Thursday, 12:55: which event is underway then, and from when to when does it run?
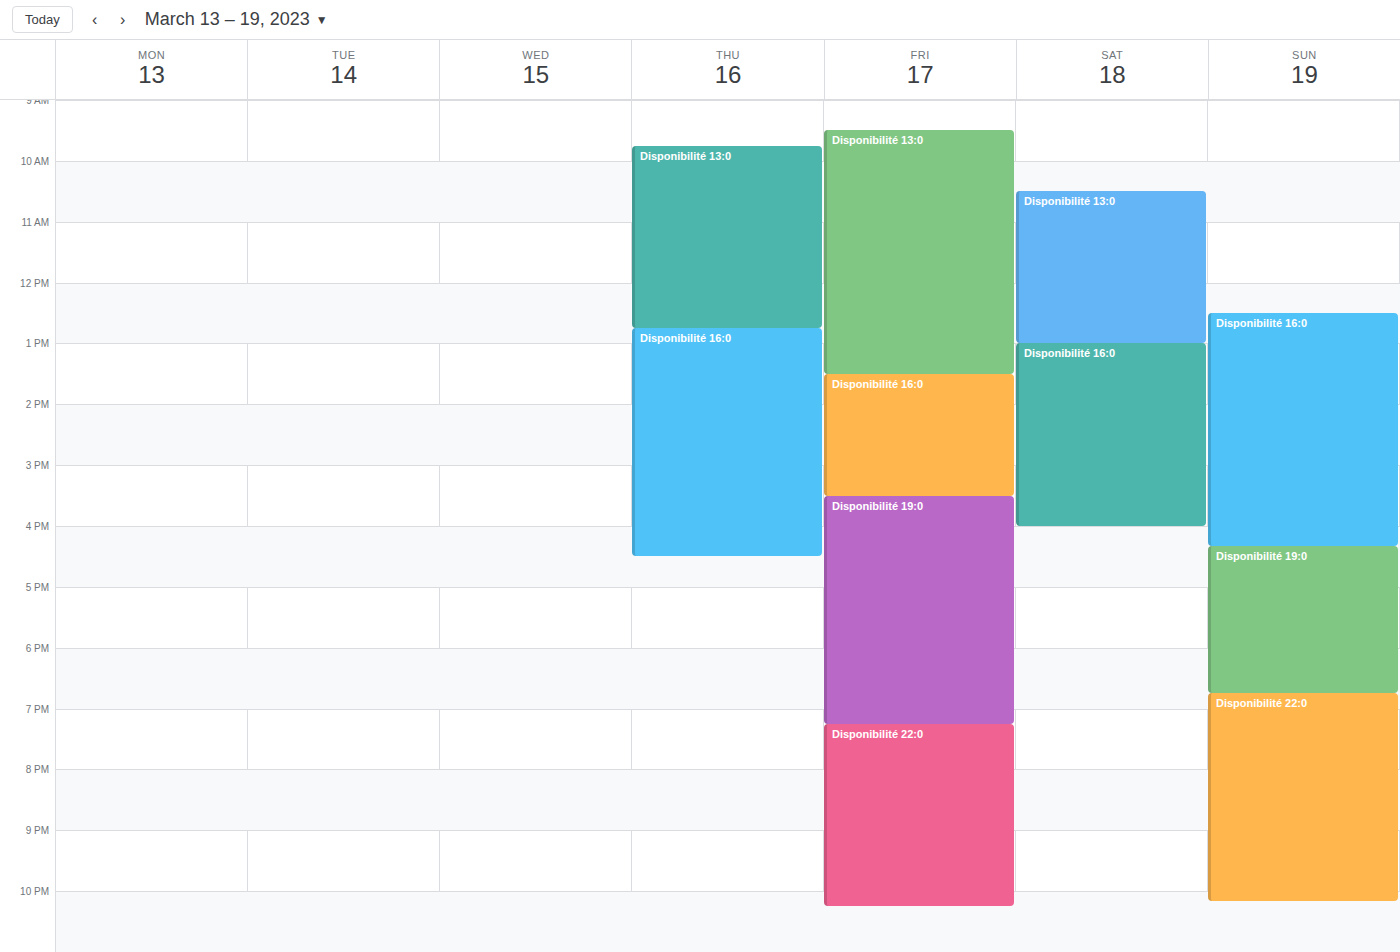
"Disponibilité 16:0", 12:45 to 16:30